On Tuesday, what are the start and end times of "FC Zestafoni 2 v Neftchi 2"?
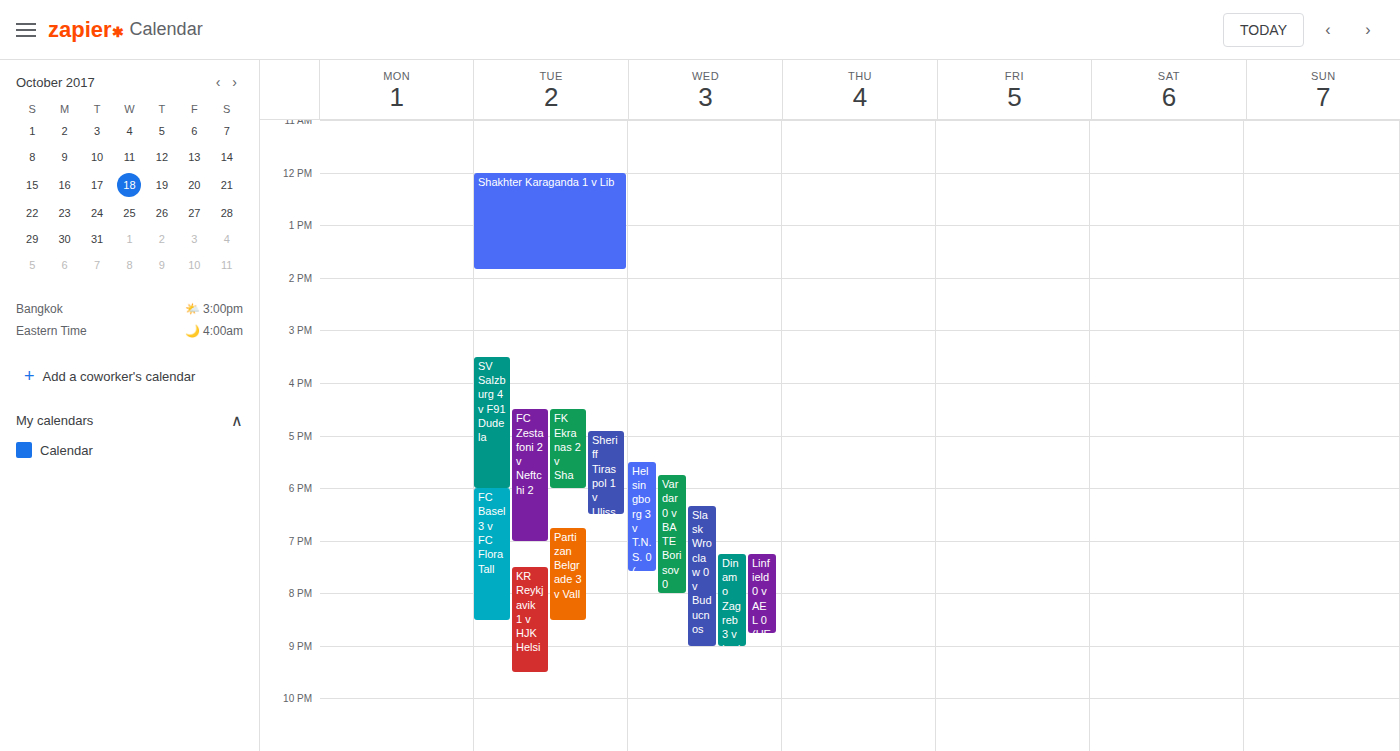
4:30 PM to 7:00 PM